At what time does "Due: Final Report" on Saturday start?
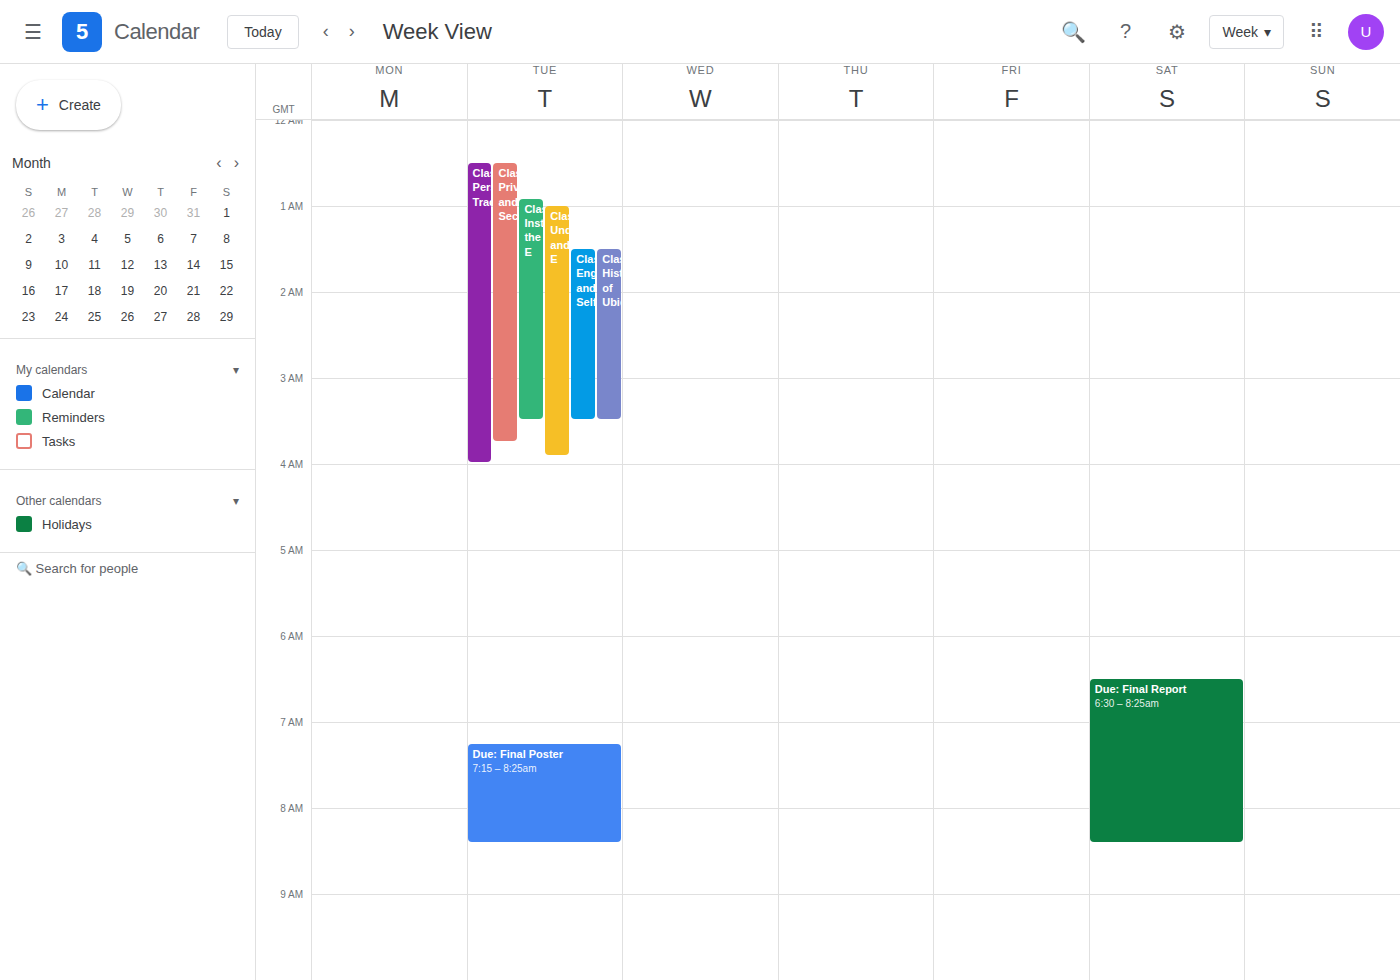
6:30 AM